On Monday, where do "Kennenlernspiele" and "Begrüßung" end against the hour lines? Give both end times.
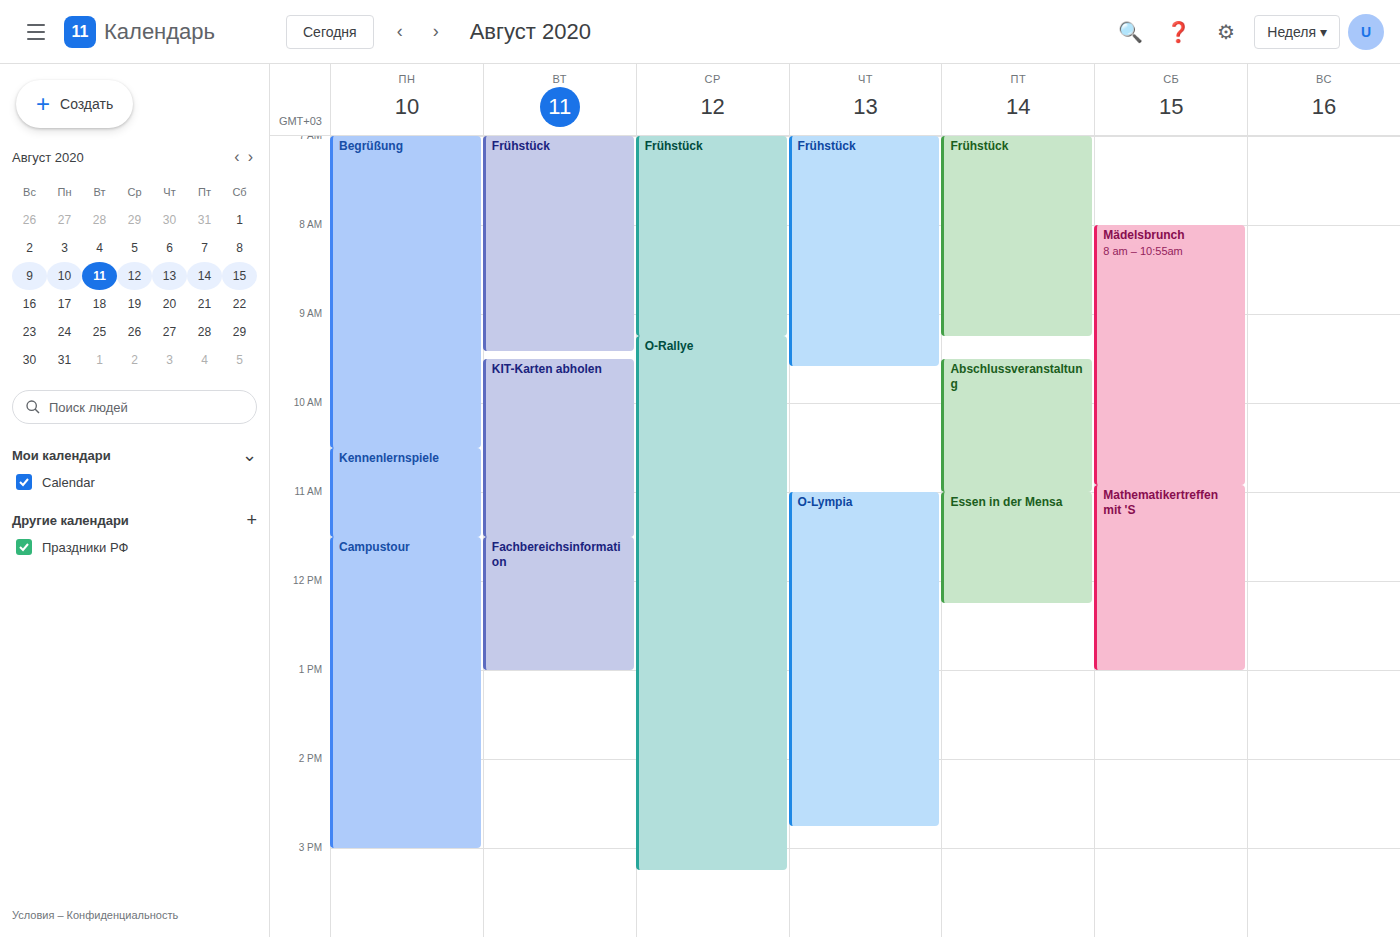
"Kennenlernspiele": 11:30 AM, halfway between the 11 AM and 12 PM lines. "Begrüßung": 10:30 AM, halfway between the 10 AM and 11 AM lines.